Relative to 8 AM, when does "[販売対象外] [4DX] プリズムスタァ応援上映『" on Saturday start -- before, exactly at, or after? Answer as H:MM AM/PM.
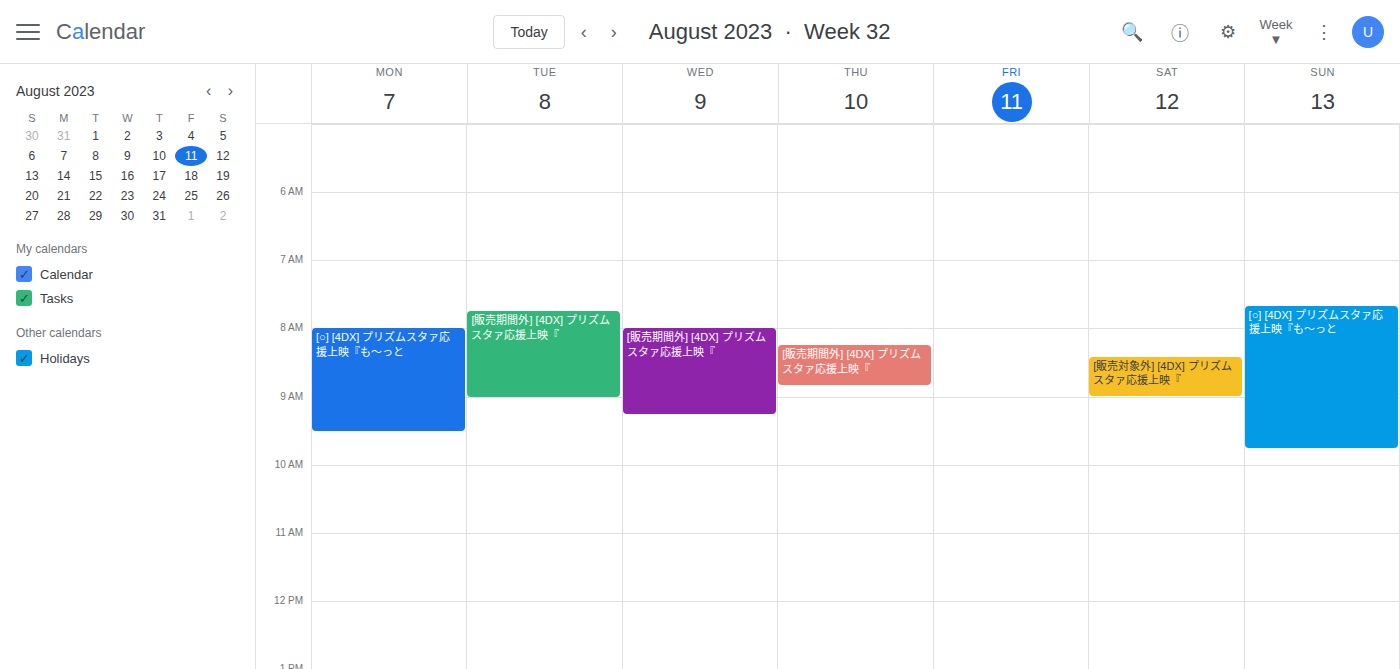
8:25 AM -- after 8 AM, 25 minutes below the 8 AM line.